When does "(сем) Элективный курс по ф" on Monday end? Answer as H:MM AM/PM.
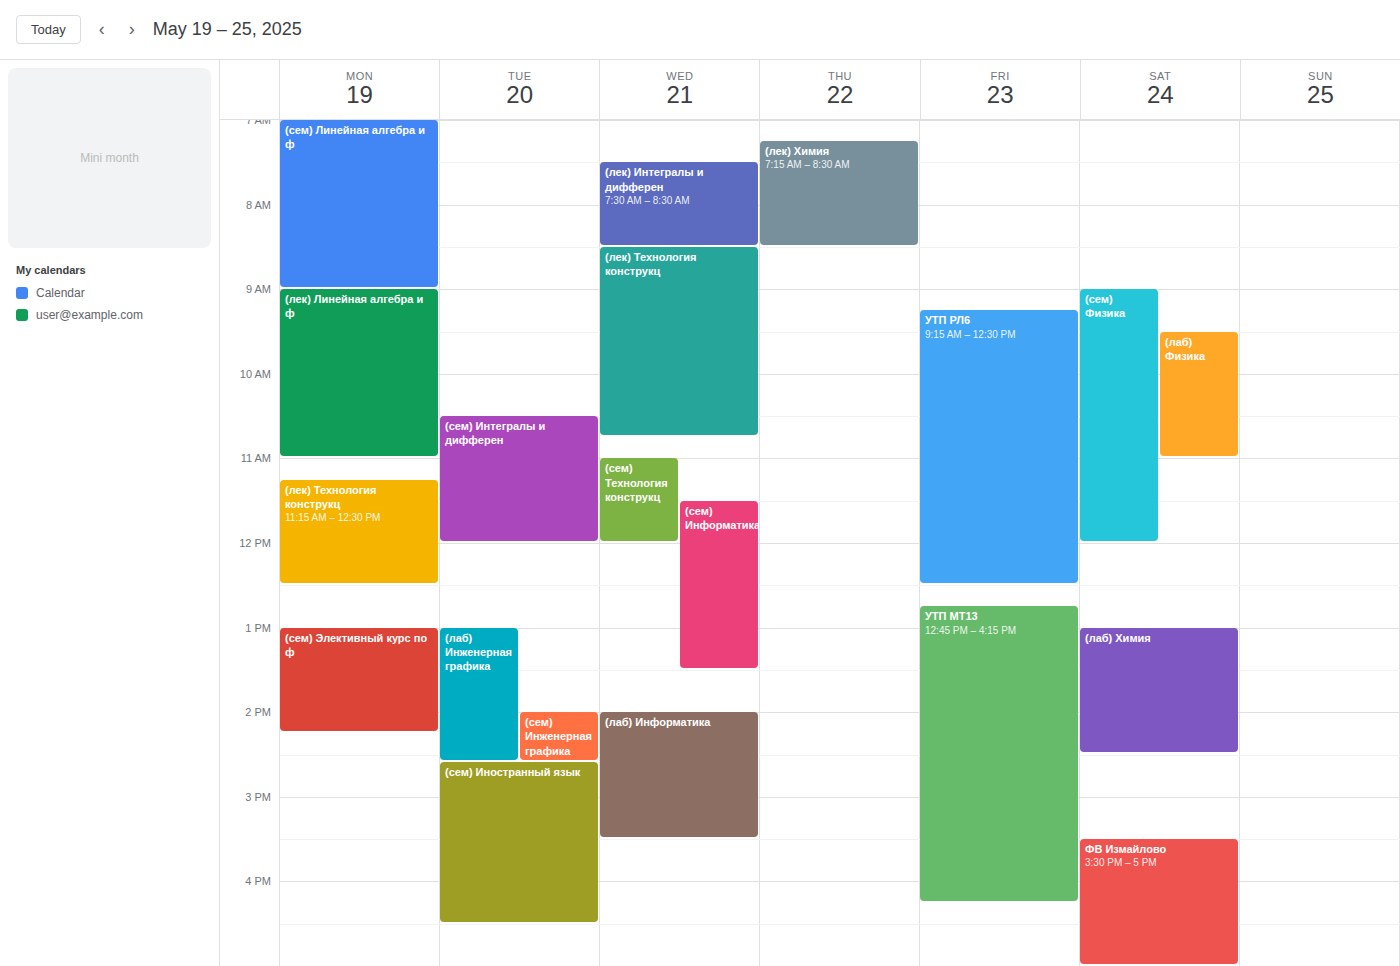
2:15 PM